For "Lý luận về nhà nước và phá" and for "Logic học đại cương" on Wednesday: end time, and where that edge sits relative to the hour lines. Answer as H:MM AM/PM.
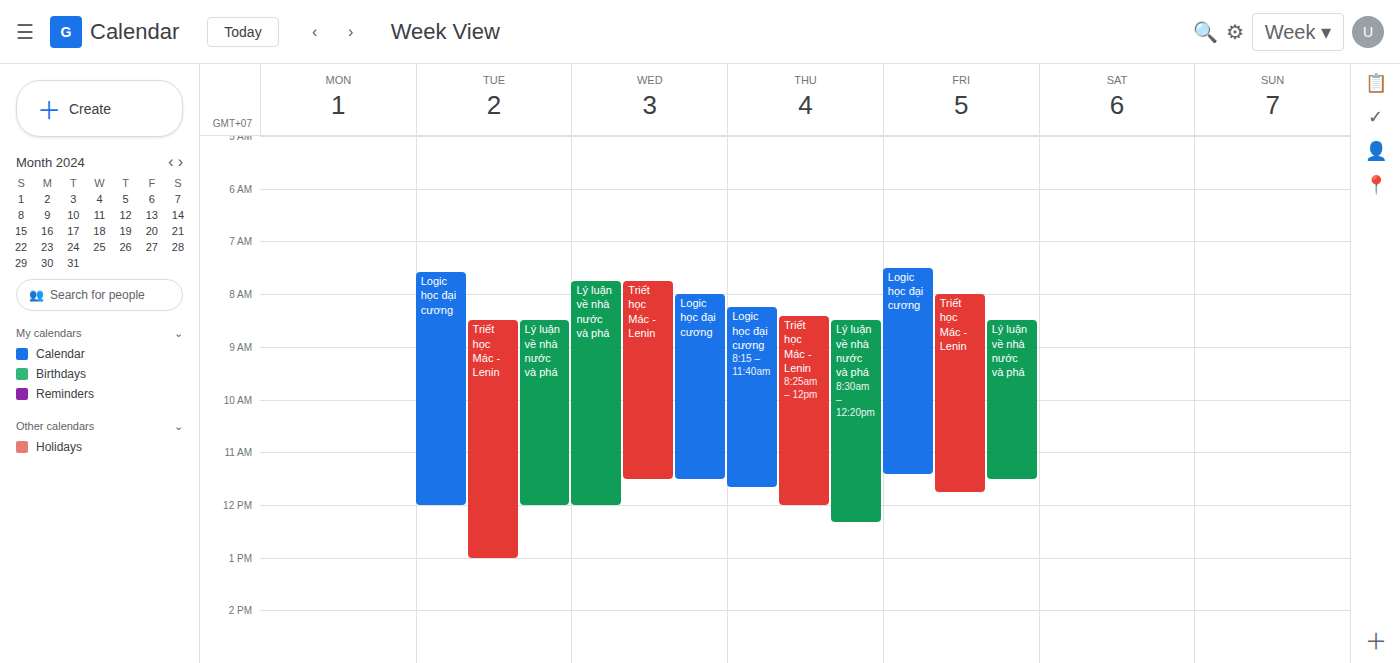
"Lý luận về nhà nước và phá": 12:00 PM, exactly on the 12 PM line. "Logic học đại cương": 11:30 AM, halfway between the 11 AM and 12 PM lines.